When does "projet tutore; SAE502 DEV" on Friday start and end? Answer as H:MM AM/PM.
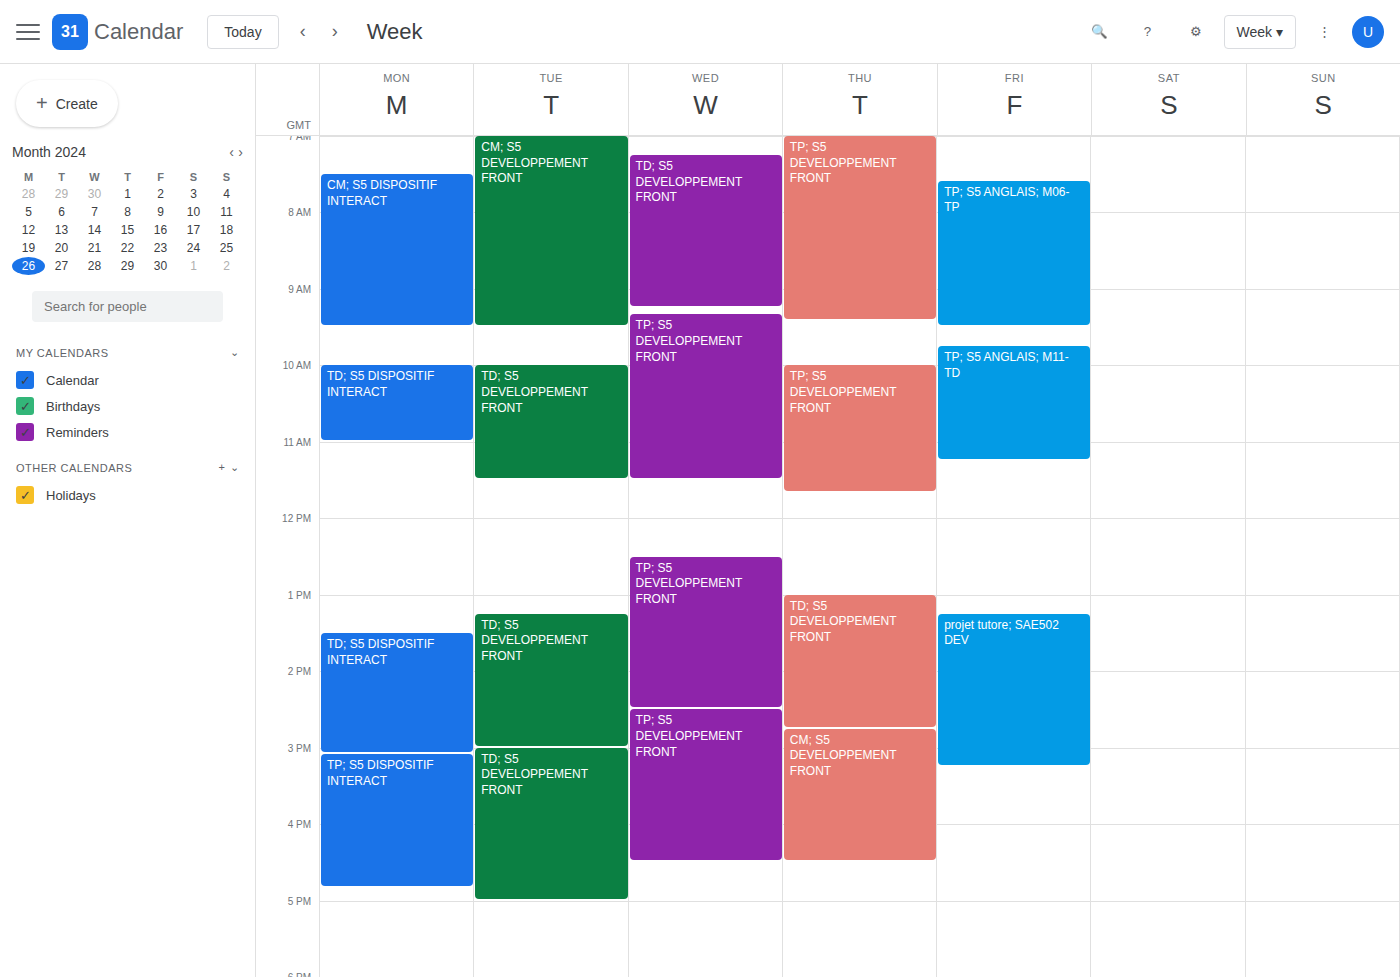
1:15 PM to 3:15 PM